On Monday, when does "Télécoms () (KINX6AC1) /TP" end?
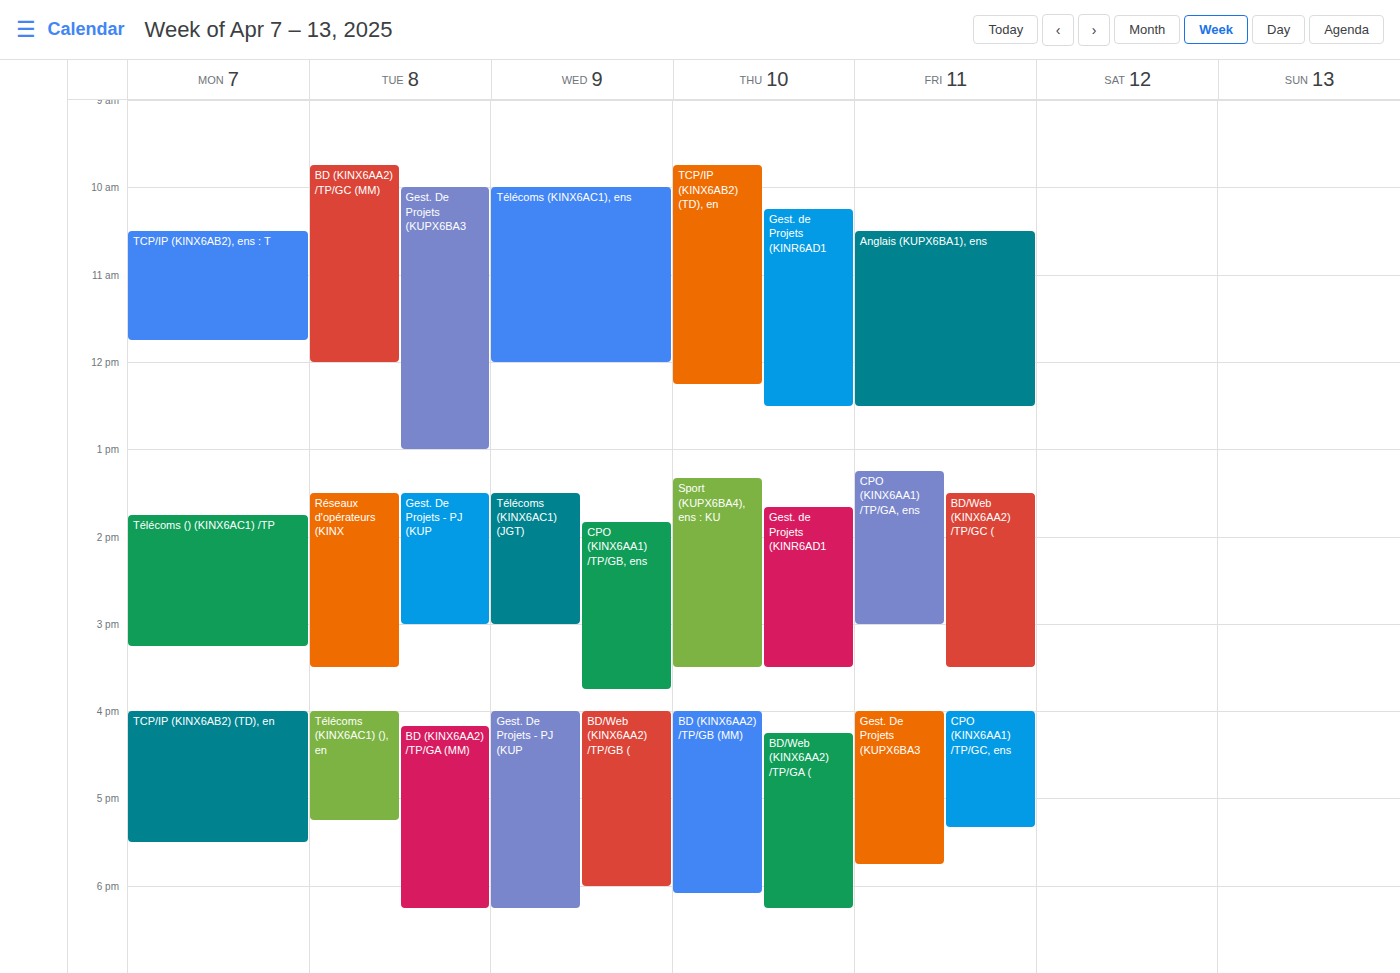
15:15